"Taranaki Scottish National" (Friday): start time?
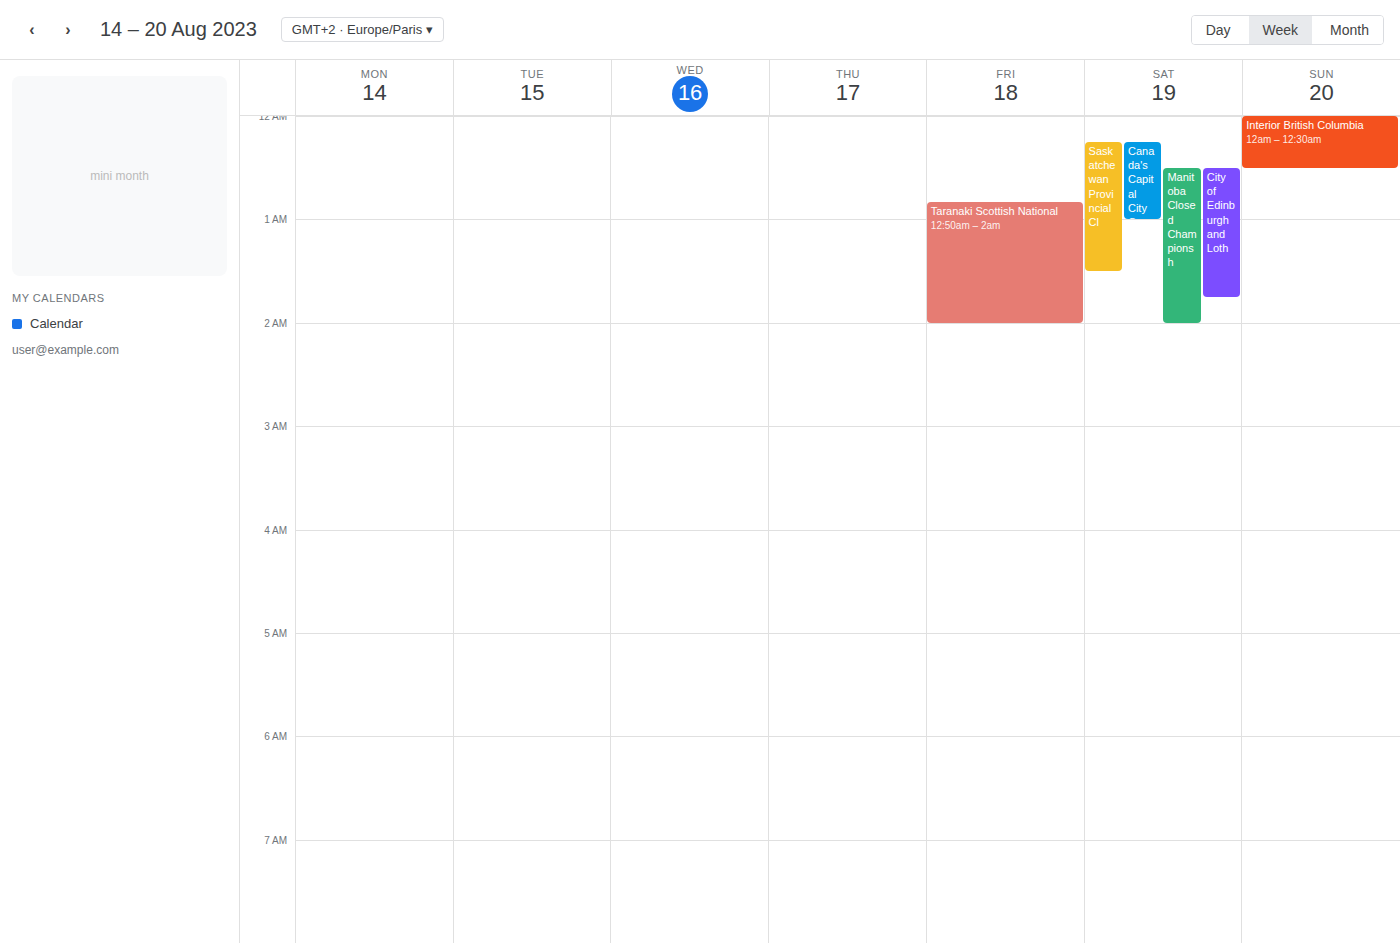
12:50 AM